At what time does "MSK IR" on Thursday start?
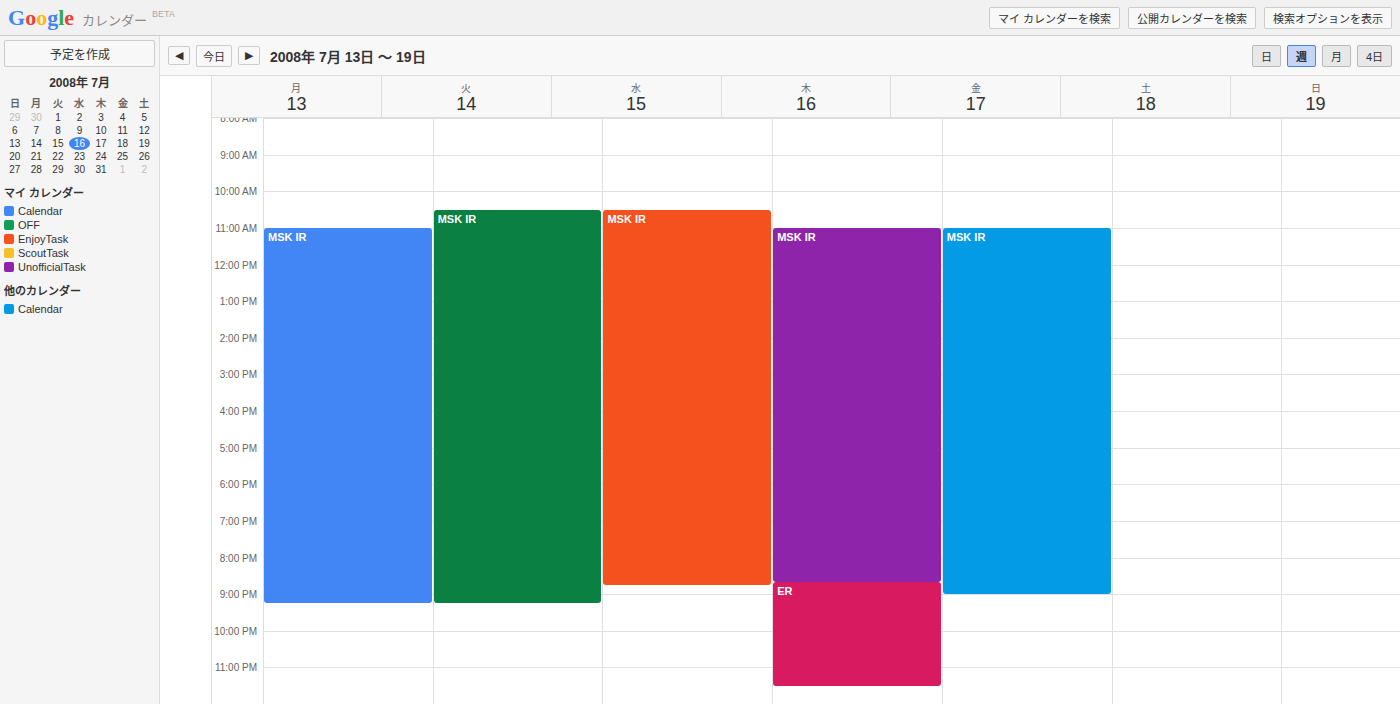
11:00 AM